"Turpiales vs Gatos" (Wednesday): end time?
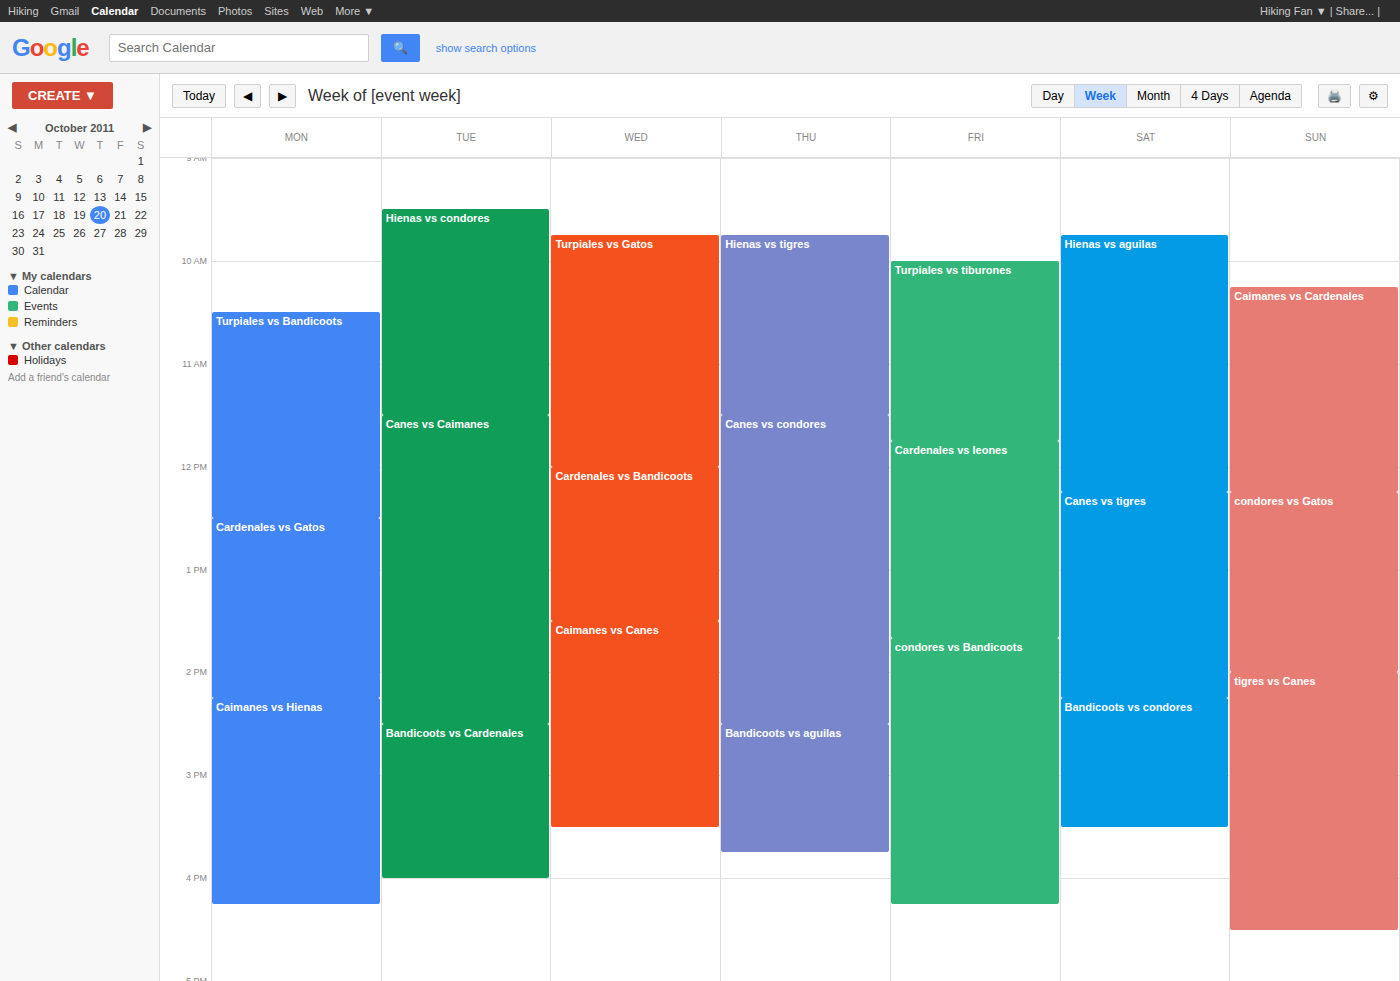
12:00 PM